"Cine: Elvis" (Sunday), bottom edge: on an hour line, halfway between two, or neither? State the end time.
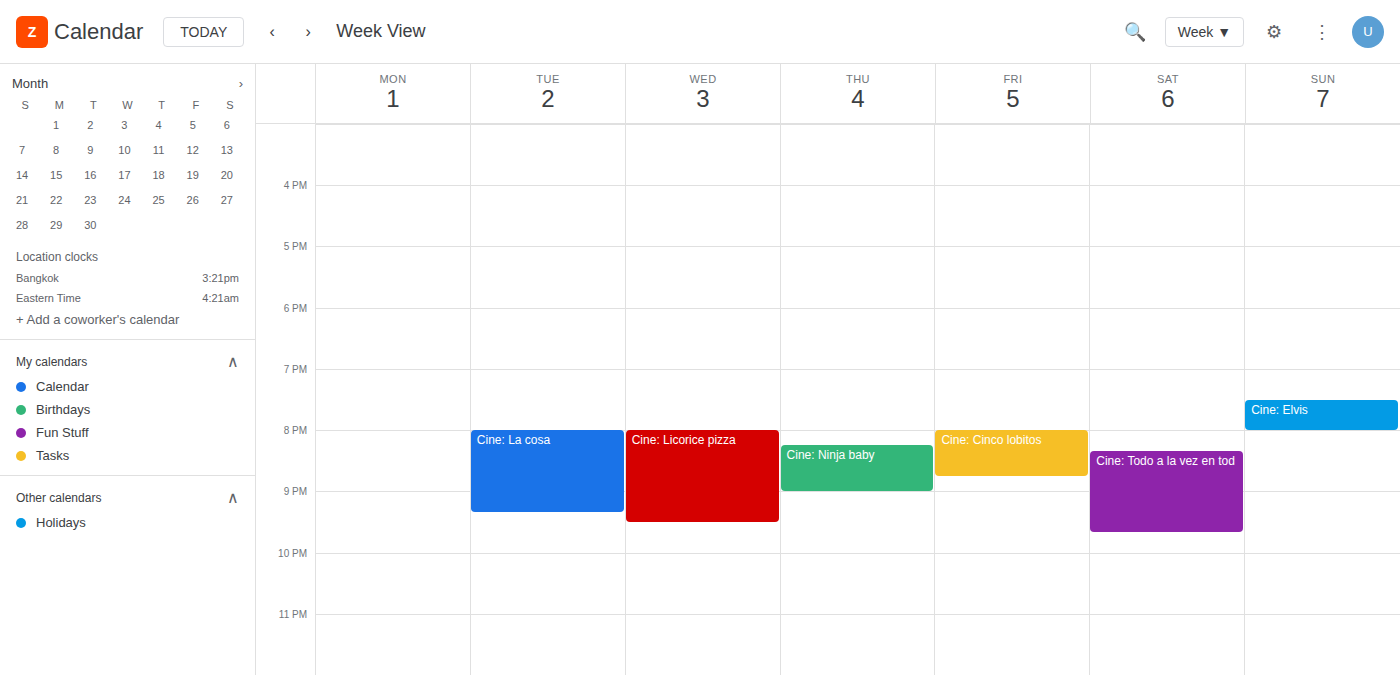
8:00 PM -- exactly on the 8 PM line.